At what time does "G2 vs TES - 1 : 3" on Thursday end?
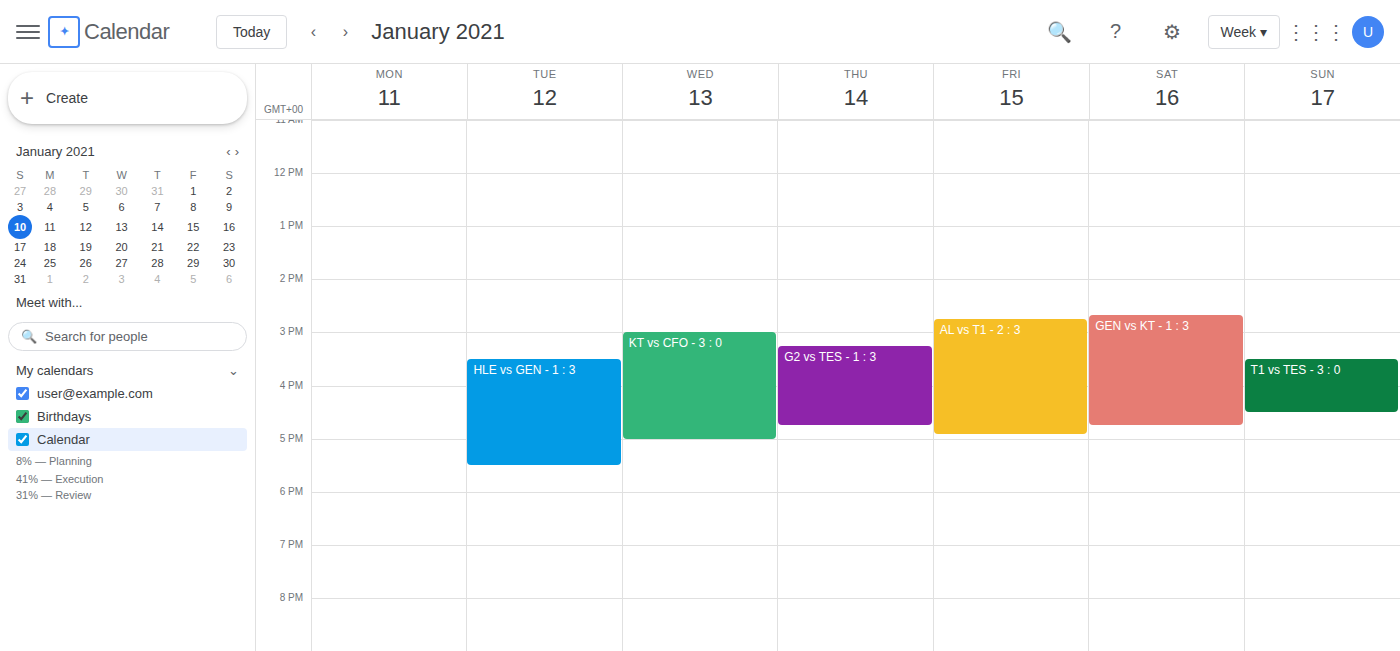
4:45 PM